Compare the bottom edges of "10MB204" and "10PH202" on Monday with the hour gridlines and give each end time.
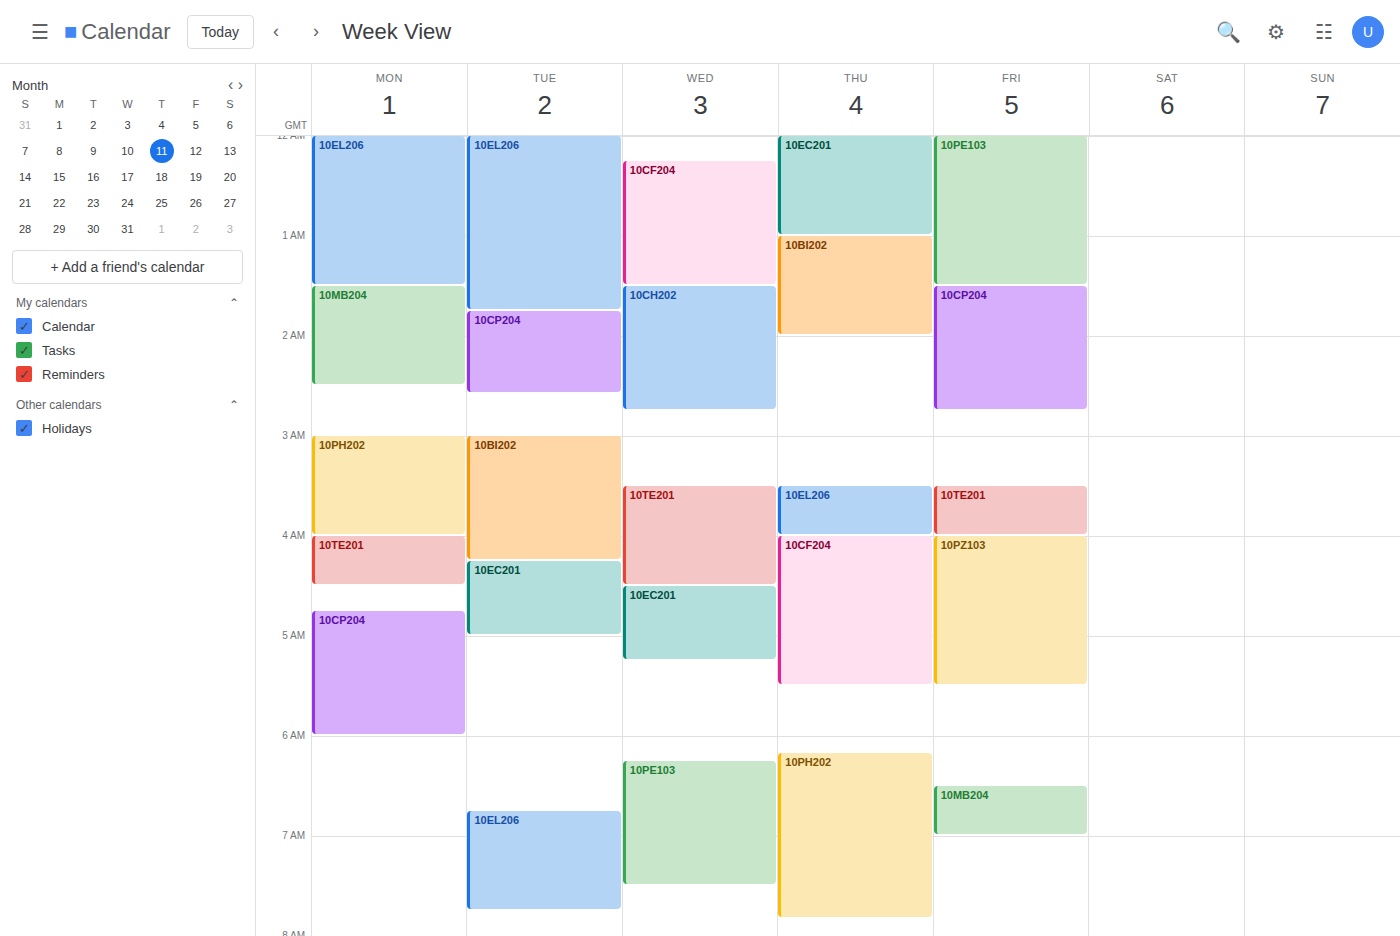
"10MB204": 2:30 AM, halfway between the 2 AM and 3 AM lines. "10PH202": 4:00 AM, exactly on the 4 AM line.